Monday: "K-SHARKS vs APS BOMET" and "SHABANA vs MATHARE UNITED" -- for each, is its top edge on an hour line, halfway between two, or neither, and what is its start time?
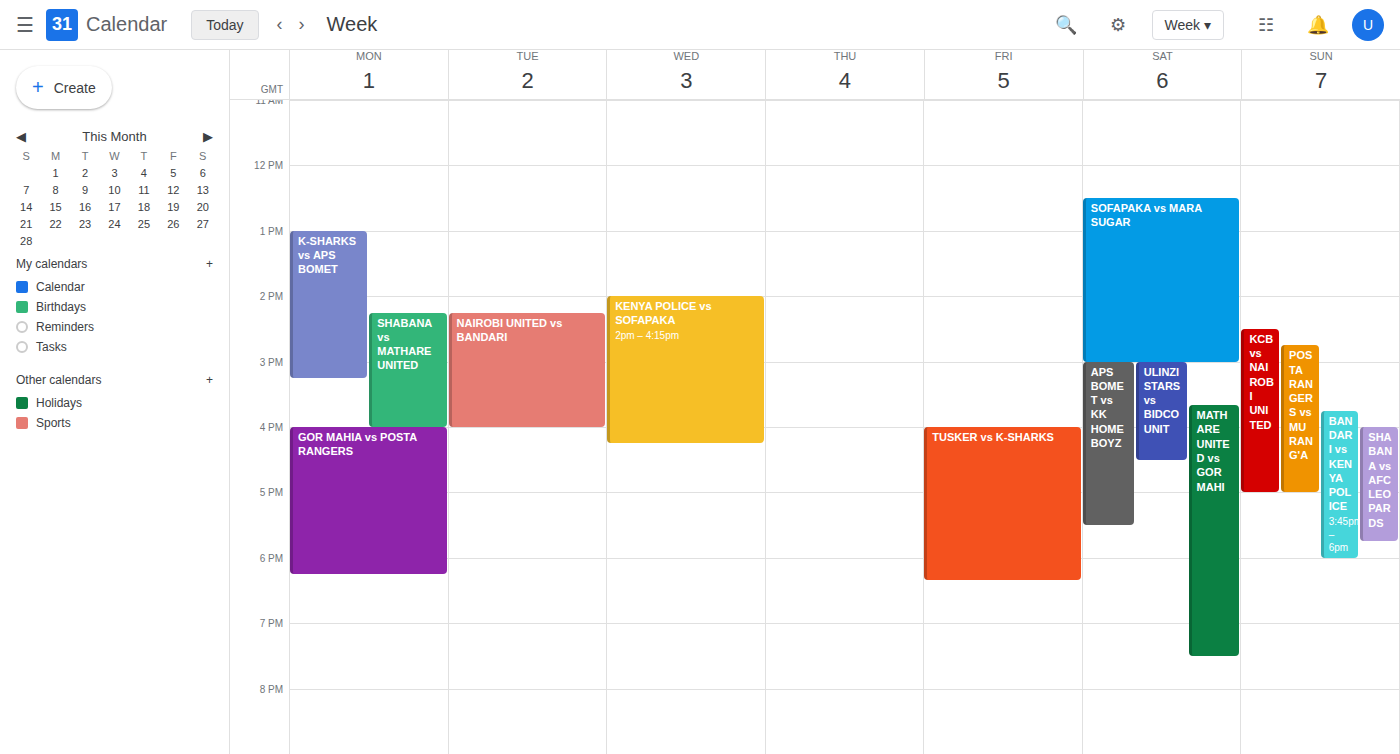
"K-SHARKS vs APS BOMET": 1:00 PM, exactly on the 1 PM line. "SHABANA vs MATHARE UNITED": 2:15 PM, neither: a quarter of the way from the 2 PM line to the 3 PM line.